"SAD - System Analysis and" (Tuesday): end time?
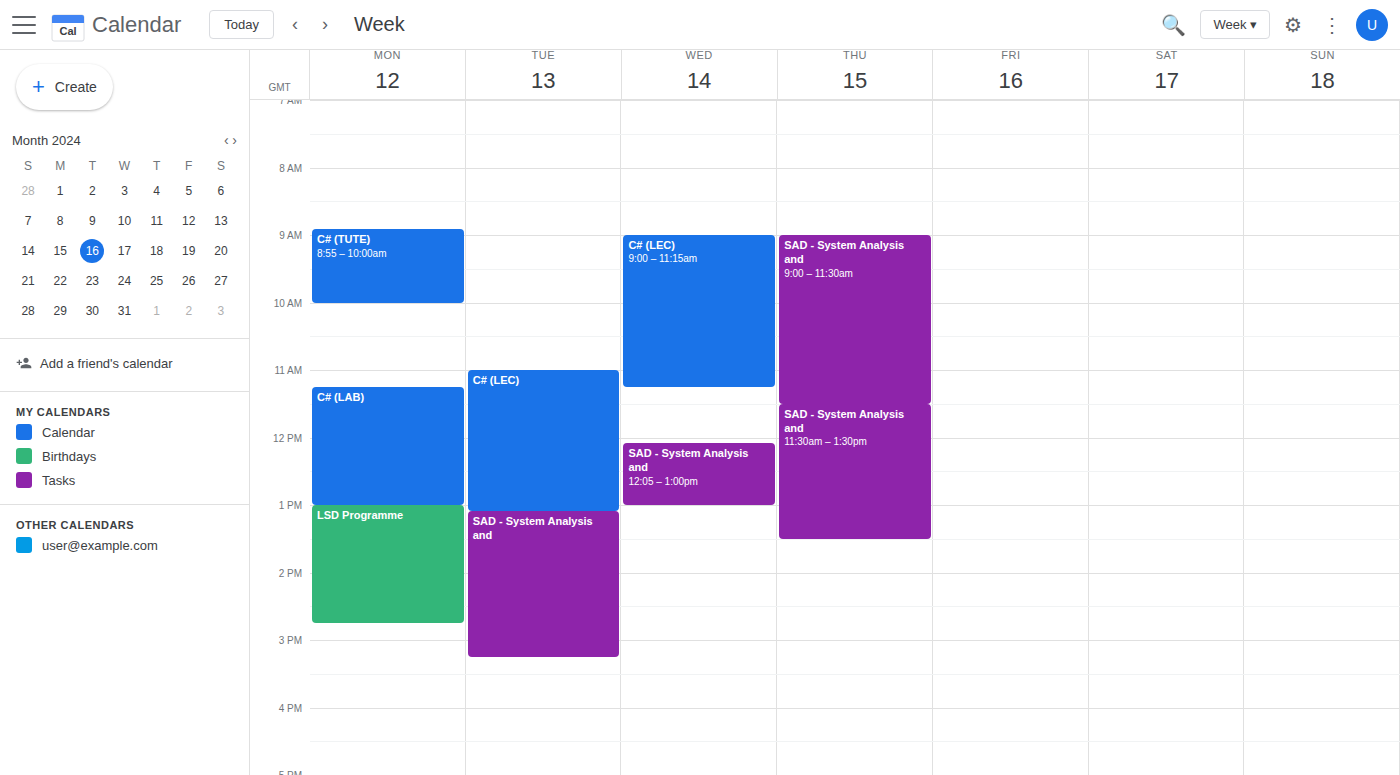
3:15 PM